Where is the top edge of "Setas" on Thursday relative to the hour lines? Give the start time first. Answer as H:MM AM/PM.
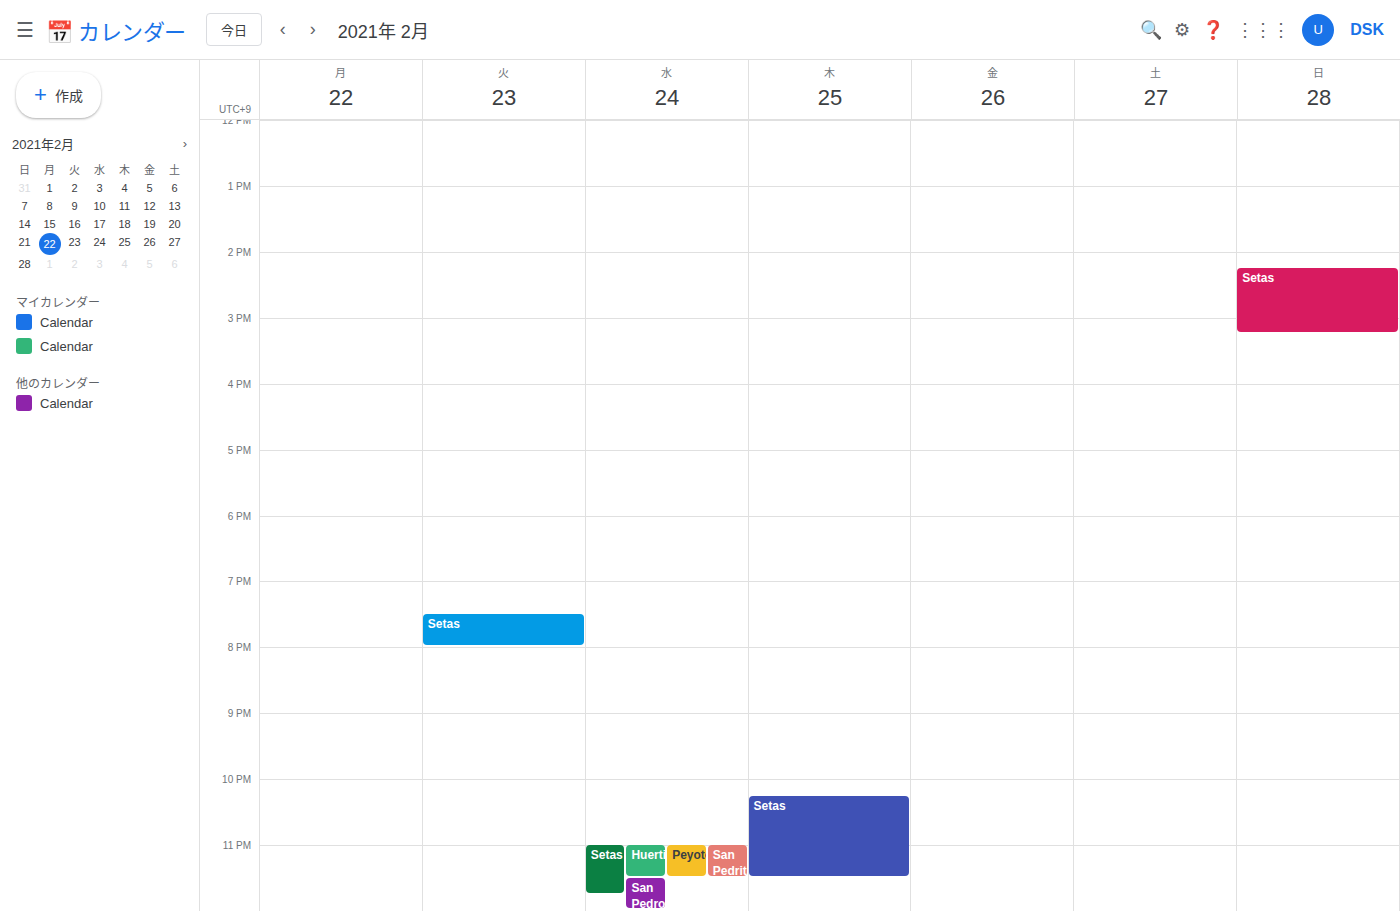
10:15 PM -- neither: a quarter of the way from the 10 PM line to the 11 PM line.